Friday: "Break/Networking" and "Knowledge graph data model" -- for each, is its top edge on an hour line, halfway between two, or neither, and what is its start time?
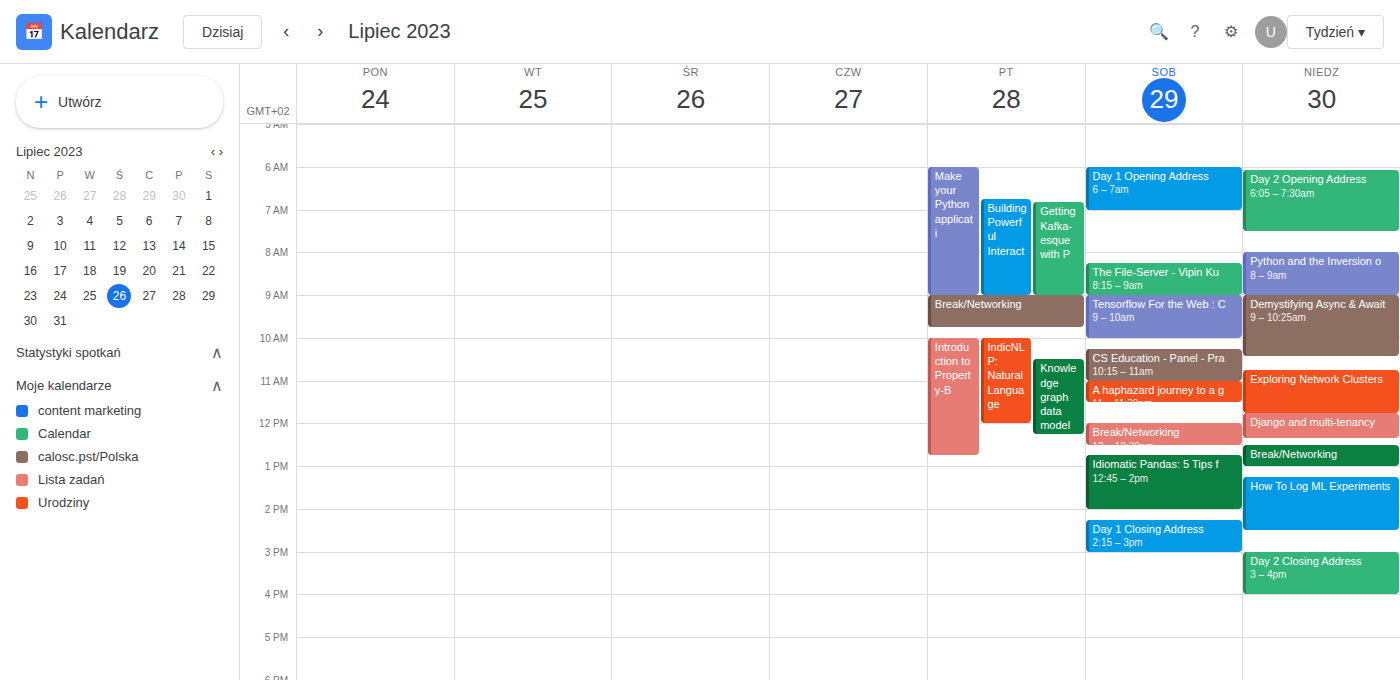
"Break/Networking": 9:00 AM, exactly on the 9 AM line. "Knowledge graph data model": 10:30 AM, halfway between the 10 AM and 11 AM lines.